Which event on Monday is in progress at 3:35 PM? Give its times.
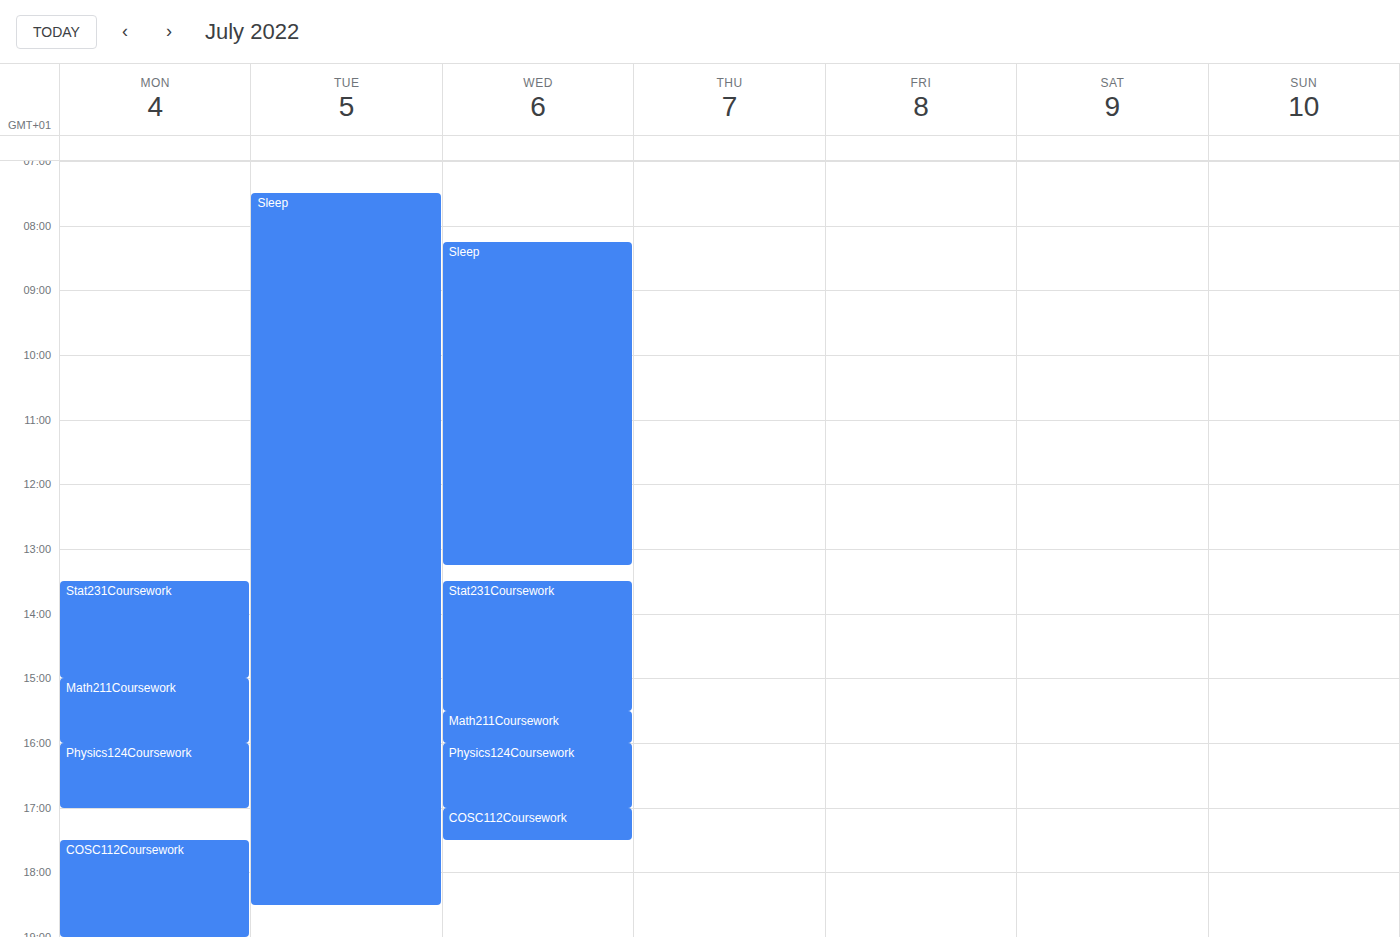
"Math211Coursework", 3:00 PM to 4:00 PM